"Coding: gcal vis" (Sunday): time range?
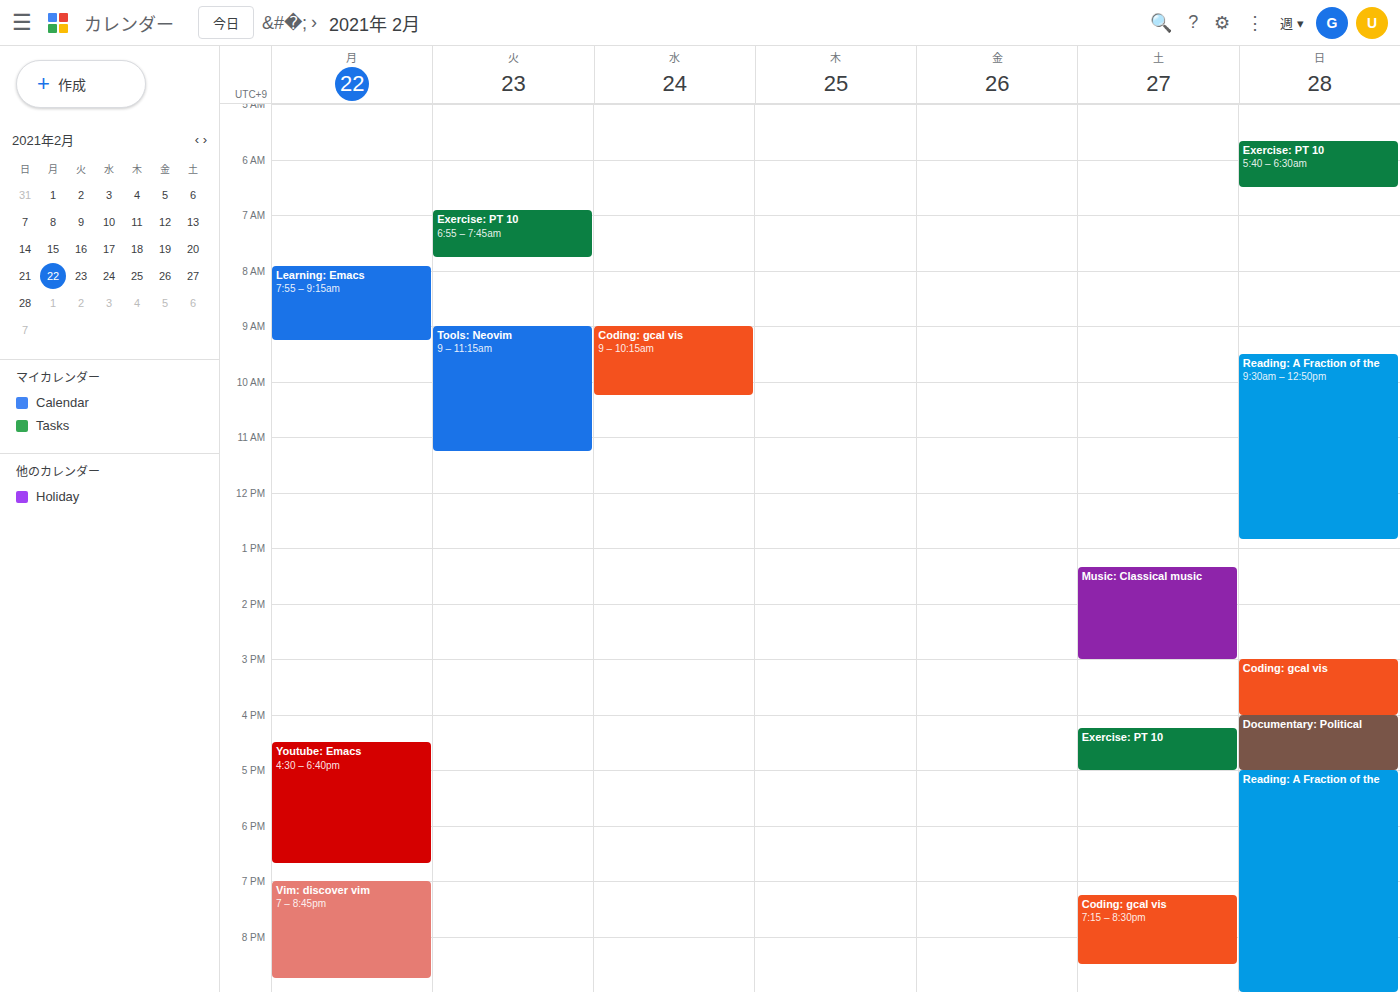
3:00 PM to 4:00 PM